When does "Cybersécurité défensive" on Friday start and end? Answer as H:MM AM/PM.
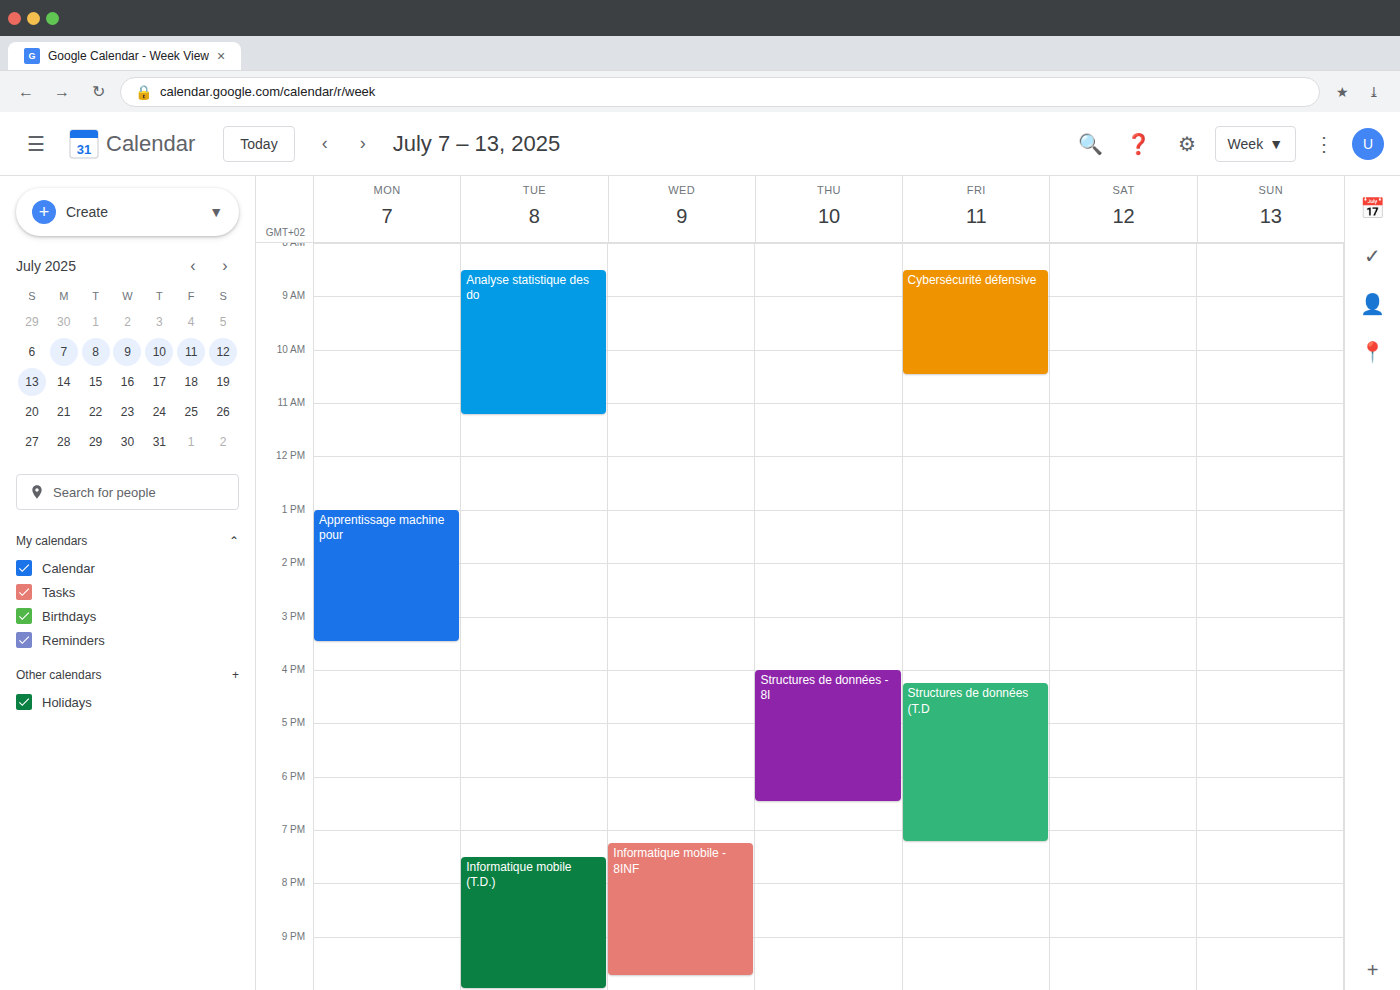
8:30 AM to 10:30 AM